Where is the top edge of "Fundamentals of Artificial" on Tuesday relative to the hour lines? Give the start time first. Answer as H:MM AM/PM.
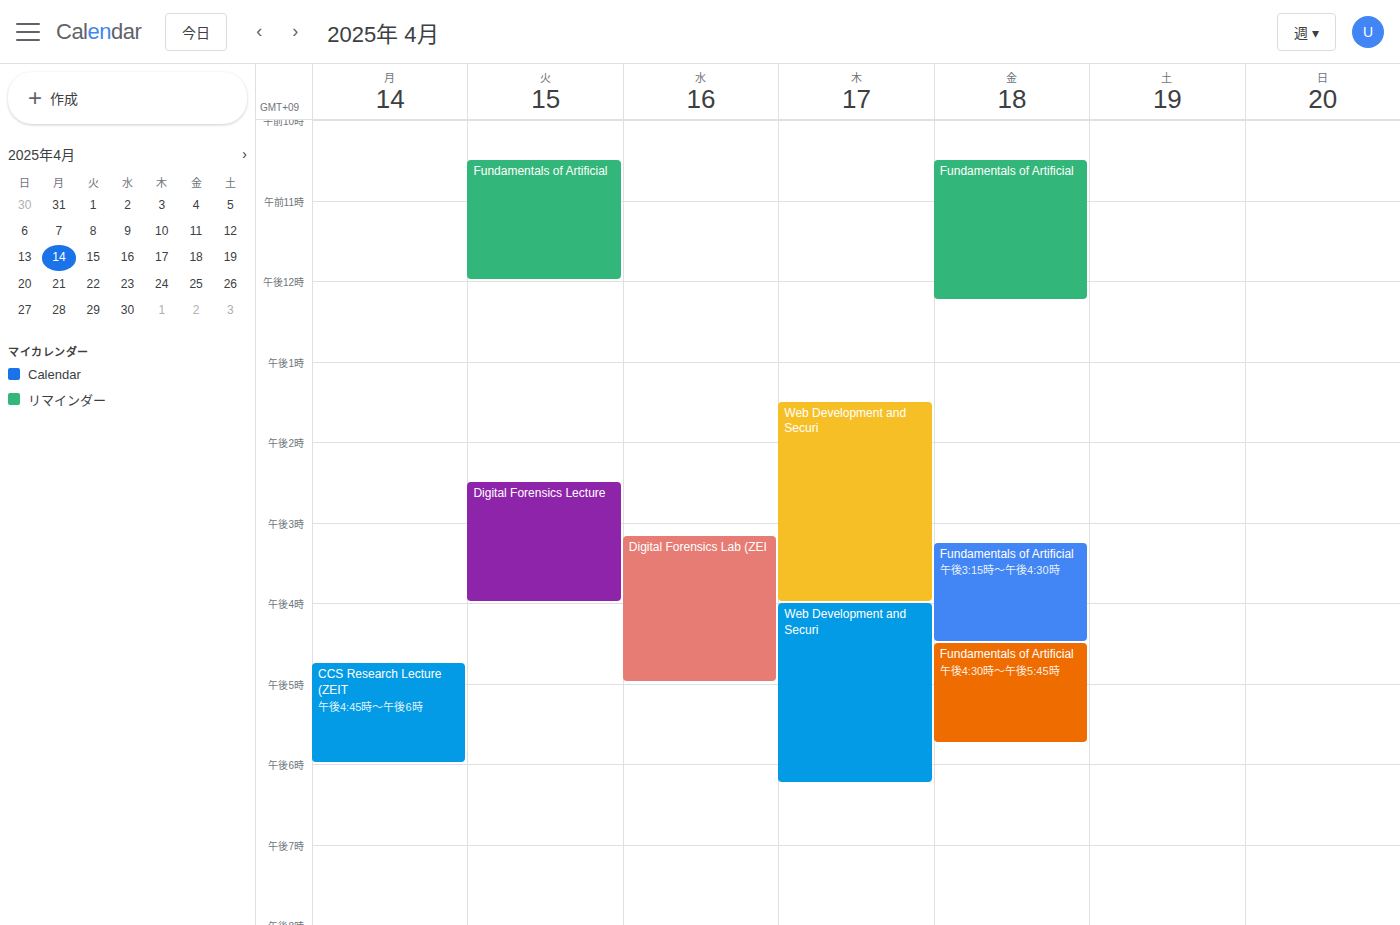
10:30 AM -- halfway between the 10 AM and 11 AM lines.